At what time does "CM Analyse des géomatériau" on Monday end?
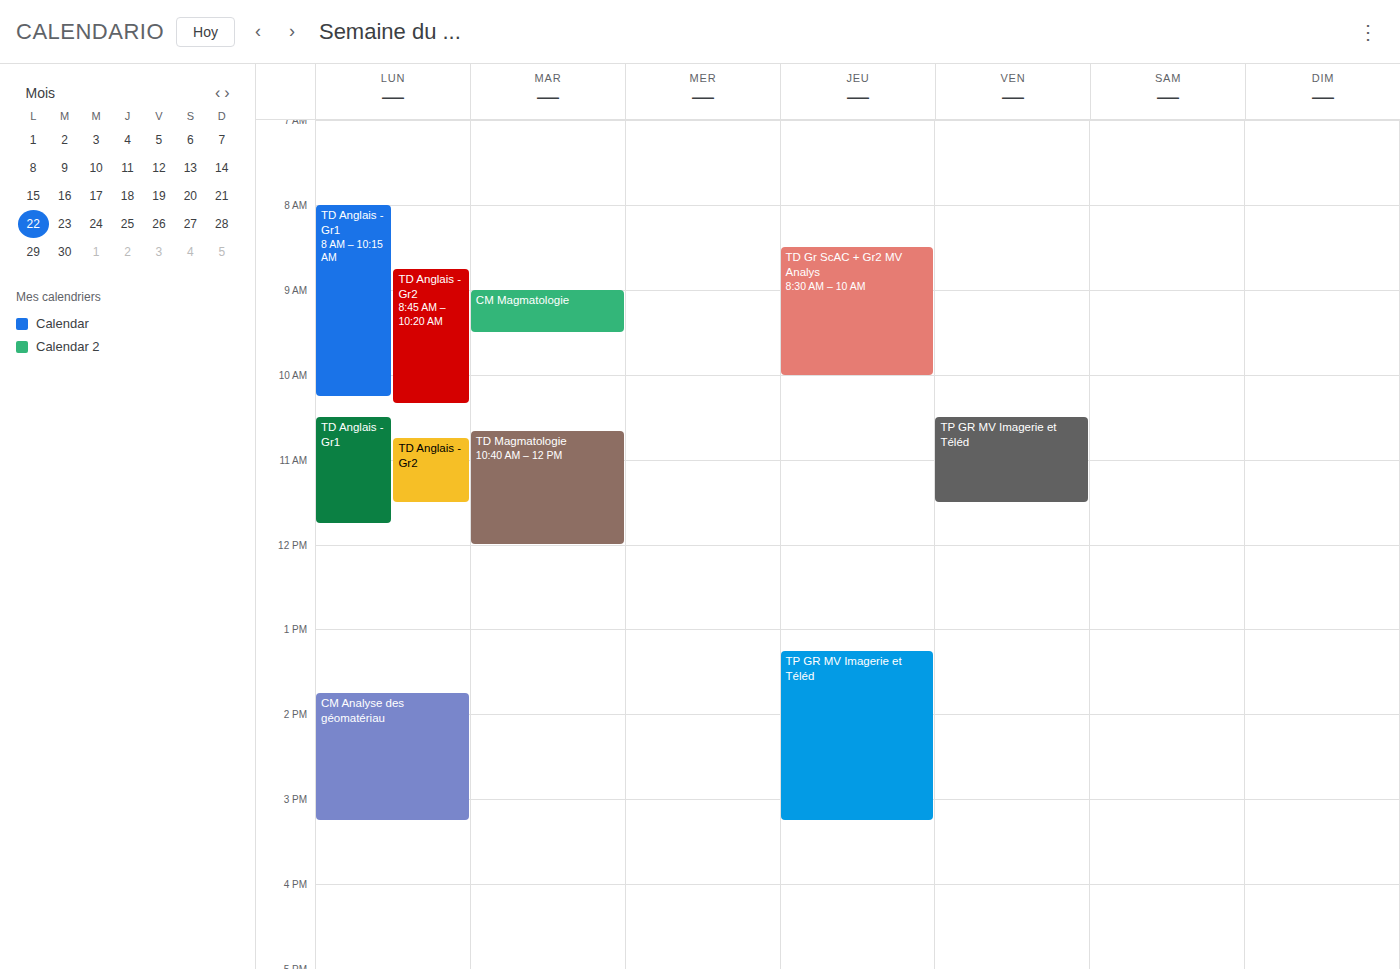
15:15